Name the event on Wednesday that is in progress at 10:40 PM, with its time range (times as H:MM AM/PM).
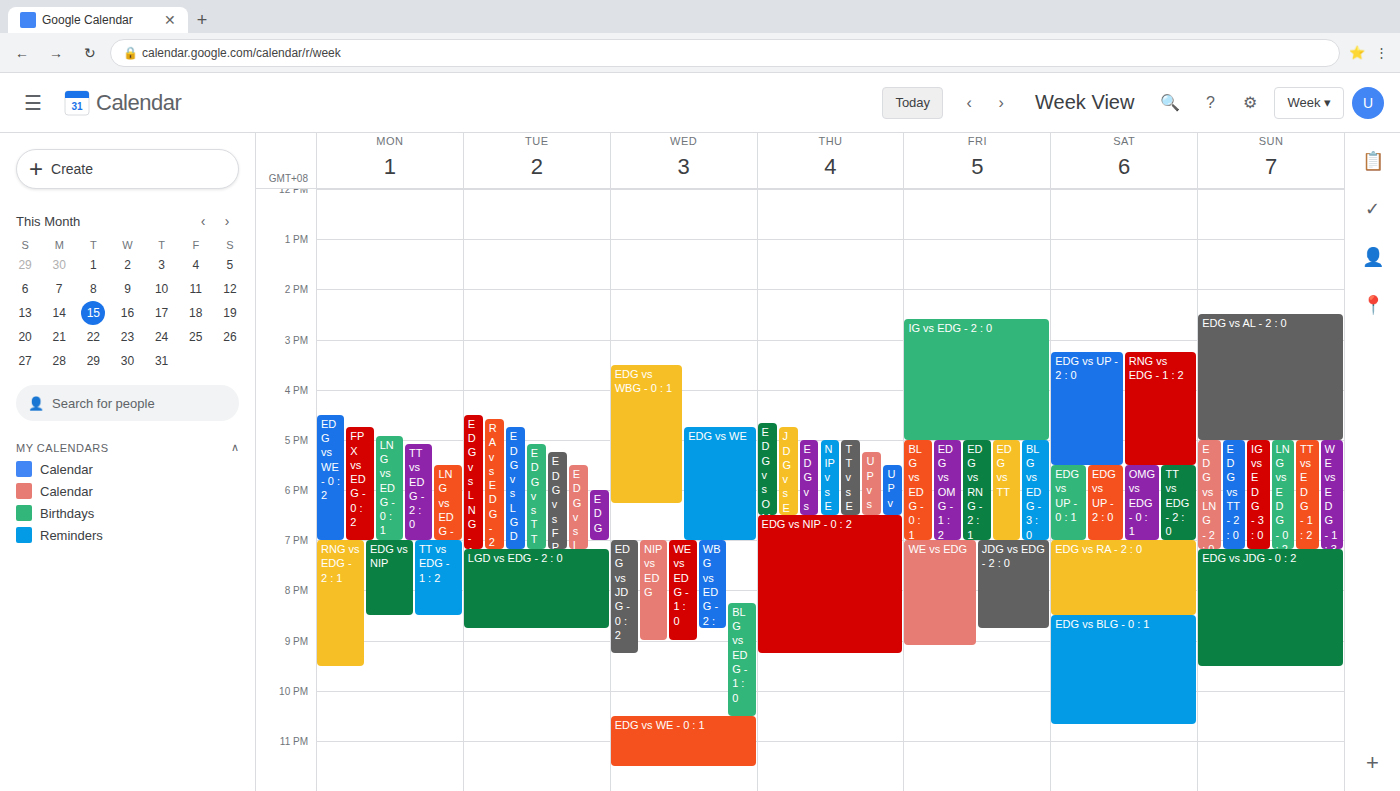
"EDG vs WE - 0 : 1", 10:30 PM to 11:30 PM